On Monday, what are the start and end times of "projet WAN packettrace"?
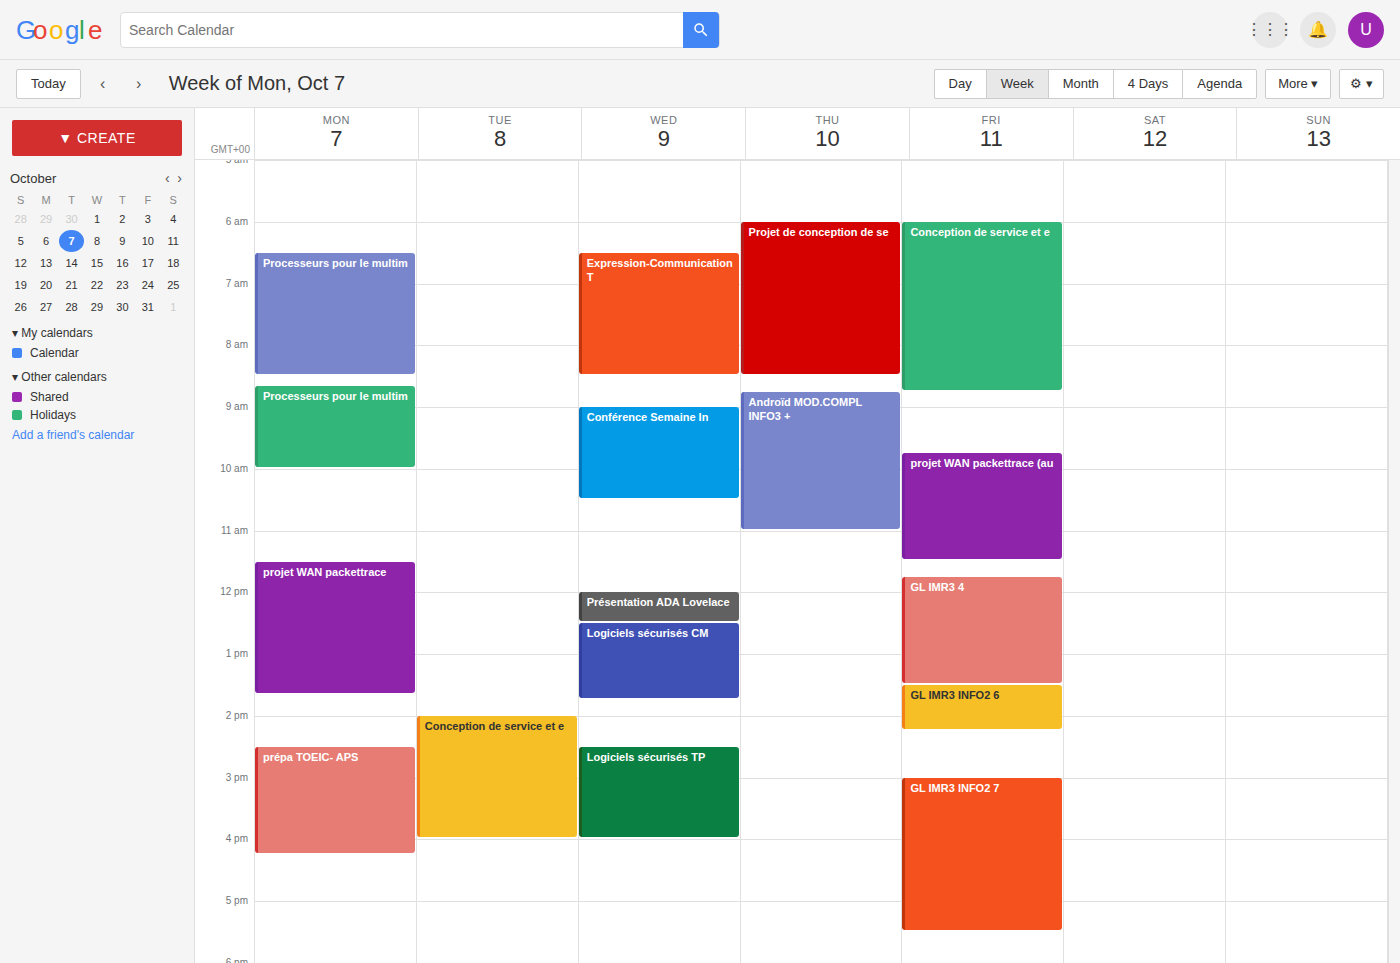
11:30 AM to 1:40 PM